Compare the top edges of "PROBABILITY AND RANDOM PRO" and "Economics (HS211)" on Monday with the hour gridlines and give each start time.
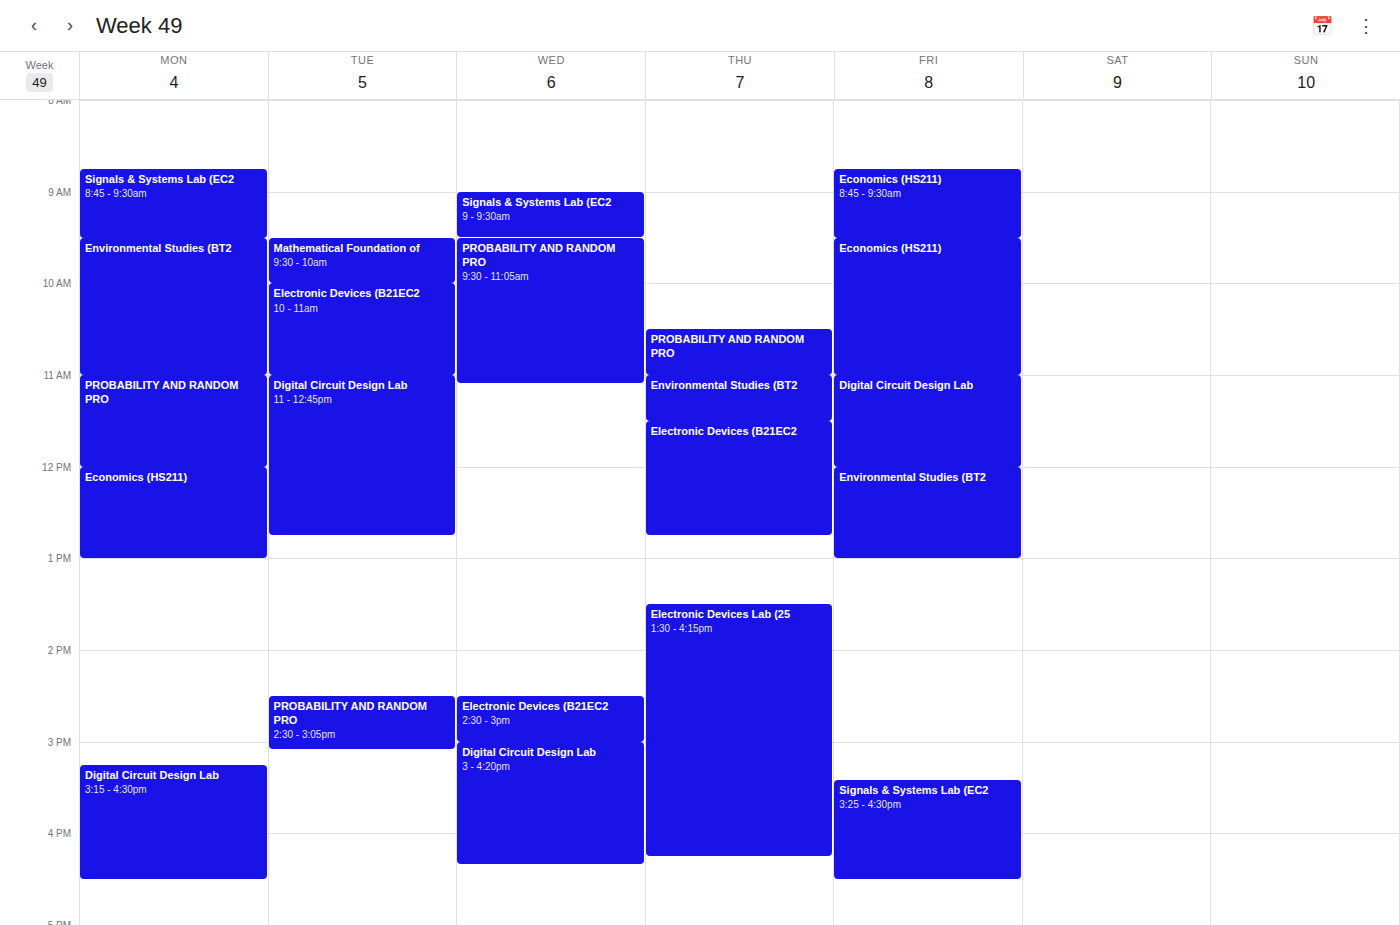
"PROBABILITY AND RANDOM PRO": 11:00 AM, exactly on the 11 AM line. "Economics (HS211)": 12:00 PM, exactly on the 12 PM line.